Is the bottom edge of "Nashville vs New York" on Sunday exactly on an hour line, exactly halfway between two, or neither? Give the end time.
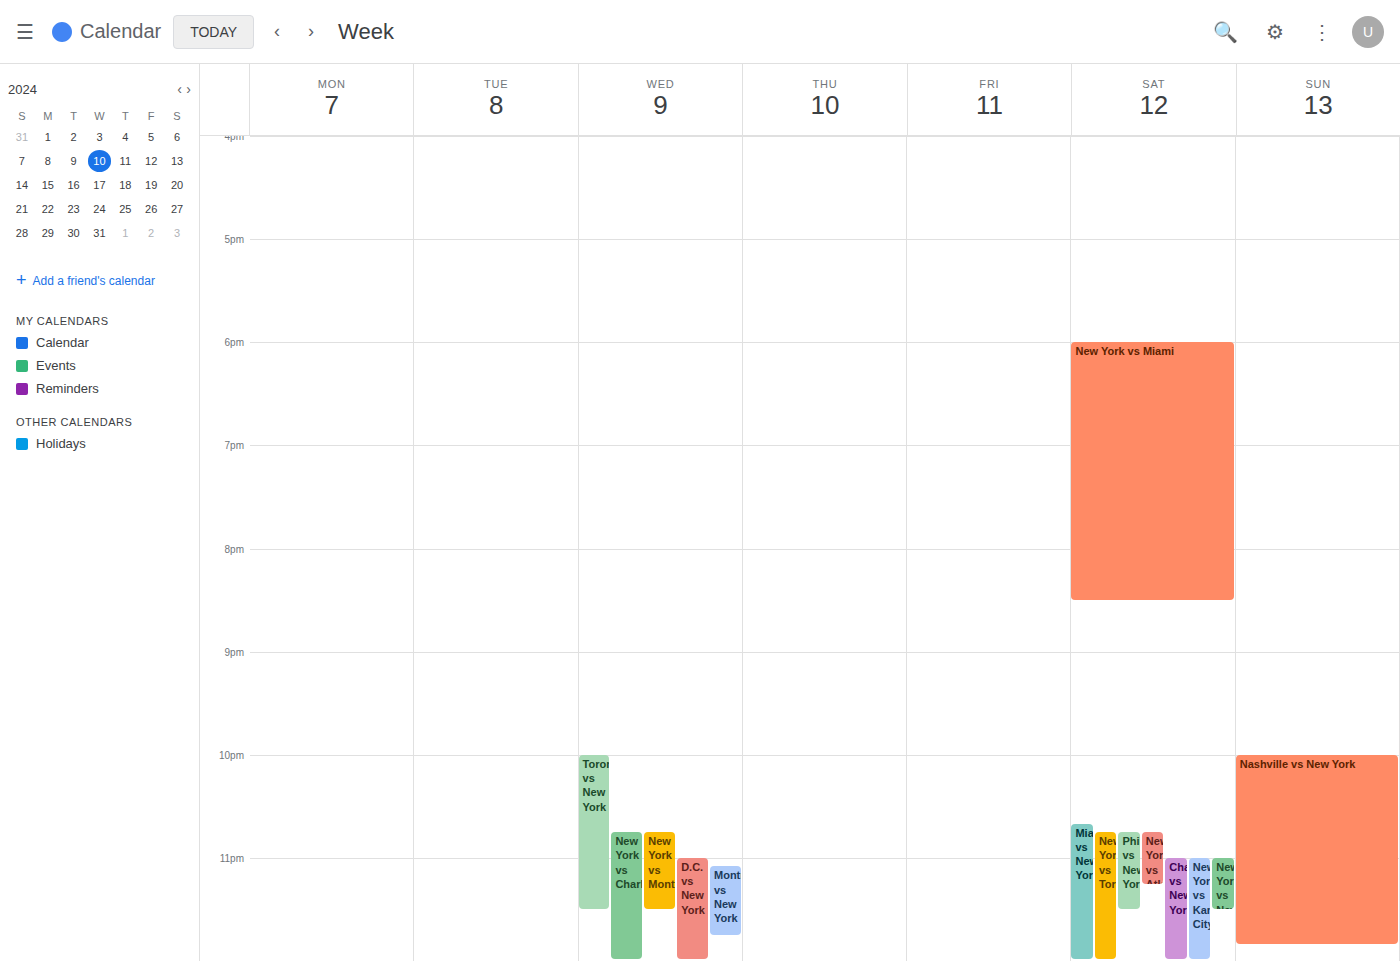
11:50 PM -- neither: 50 minutes below the 11 PM line and 10 minutes above the 12 AM line.